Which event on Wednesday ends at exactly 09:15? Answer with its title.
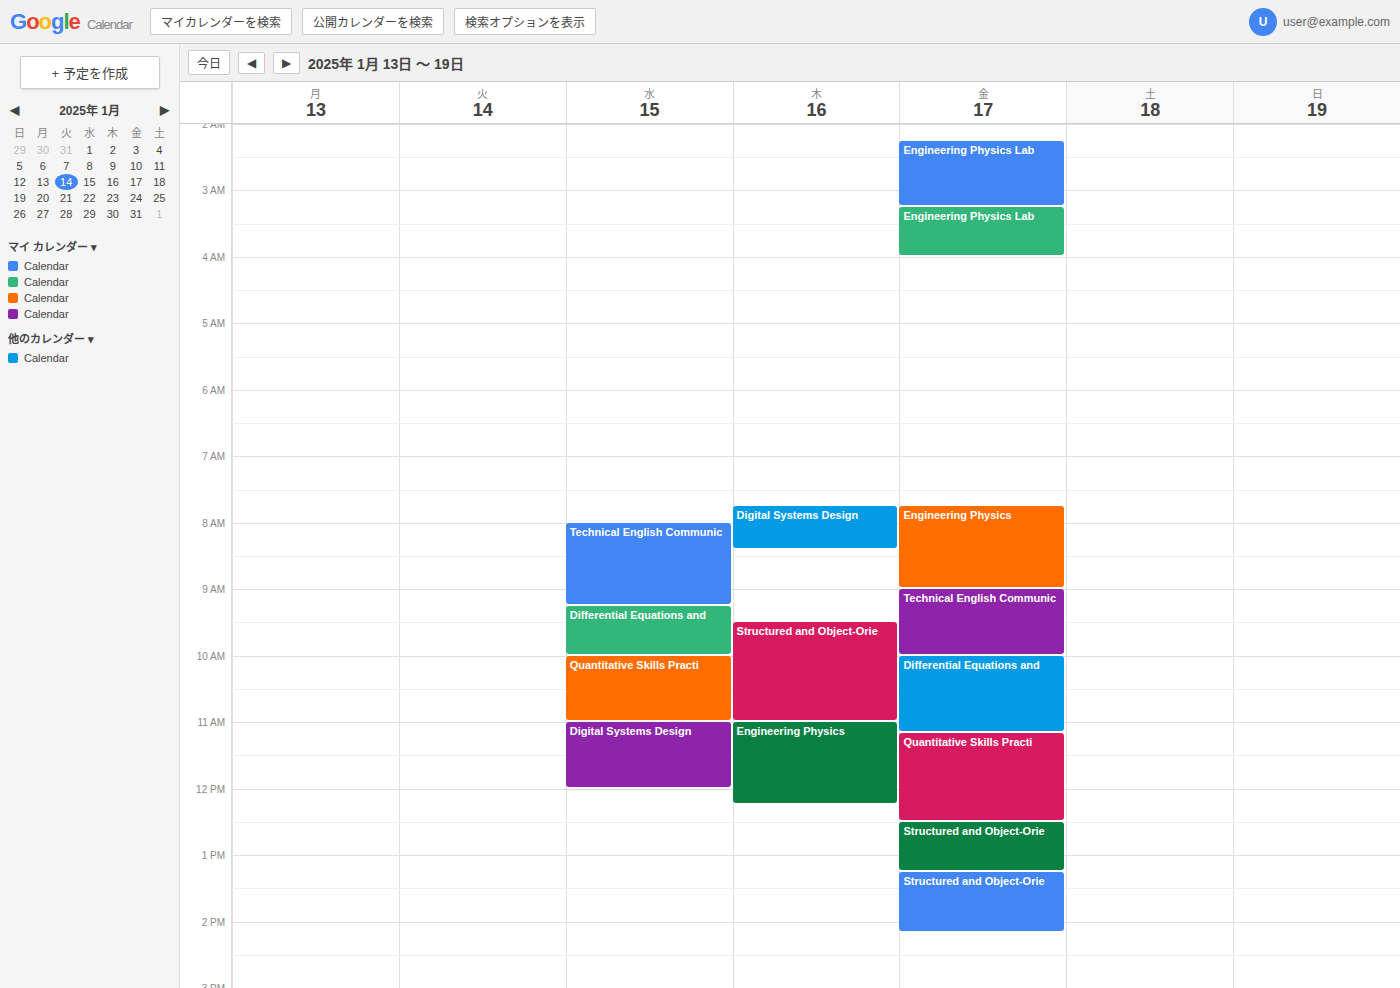
"Technical English Communic"